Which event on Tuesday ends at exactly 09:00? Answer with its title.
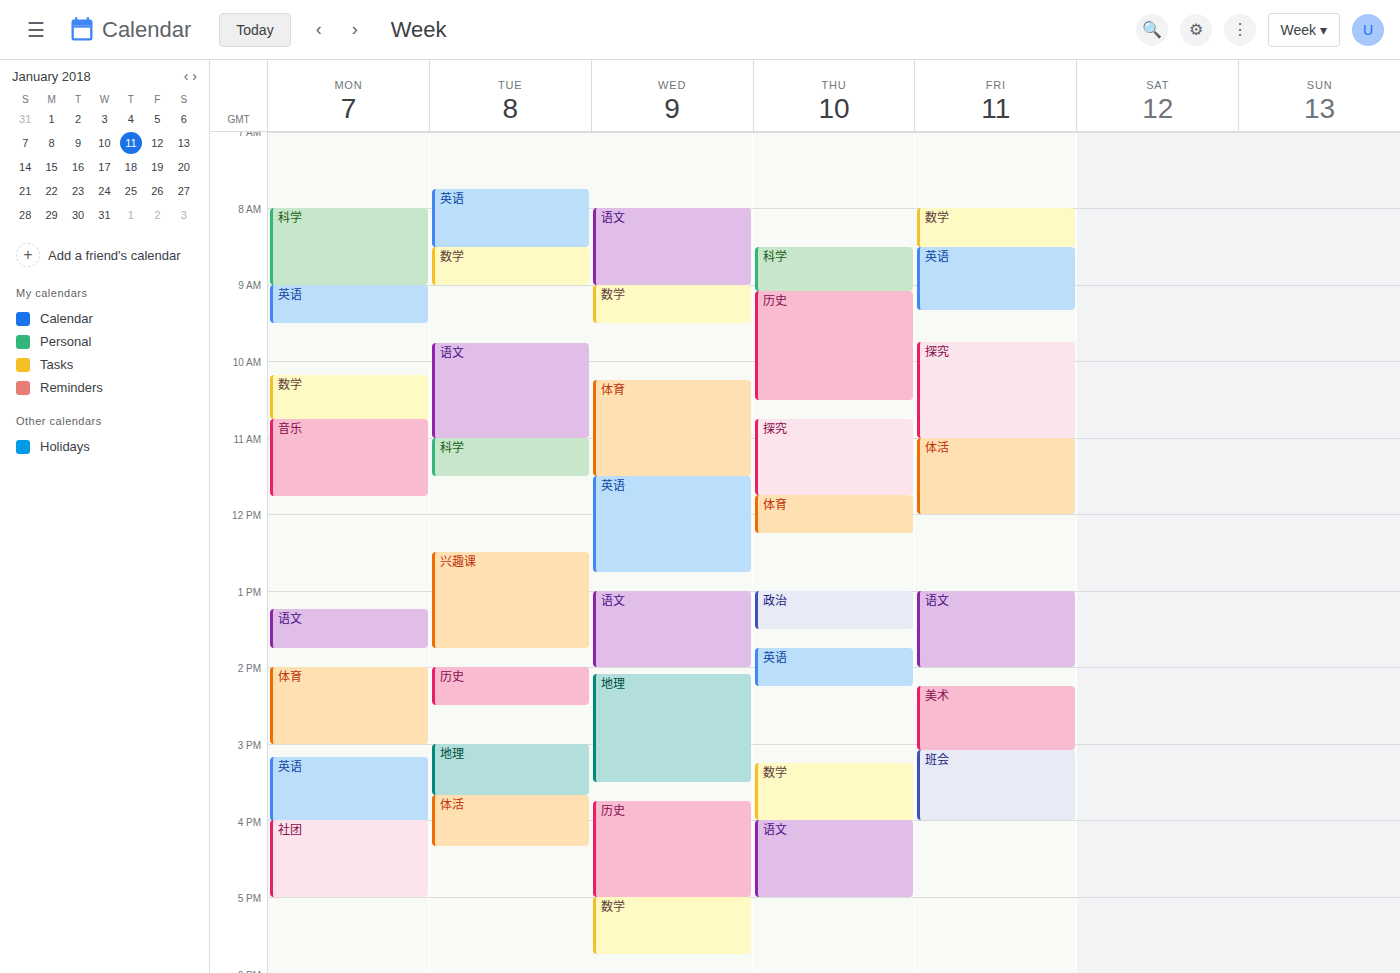
"数学"